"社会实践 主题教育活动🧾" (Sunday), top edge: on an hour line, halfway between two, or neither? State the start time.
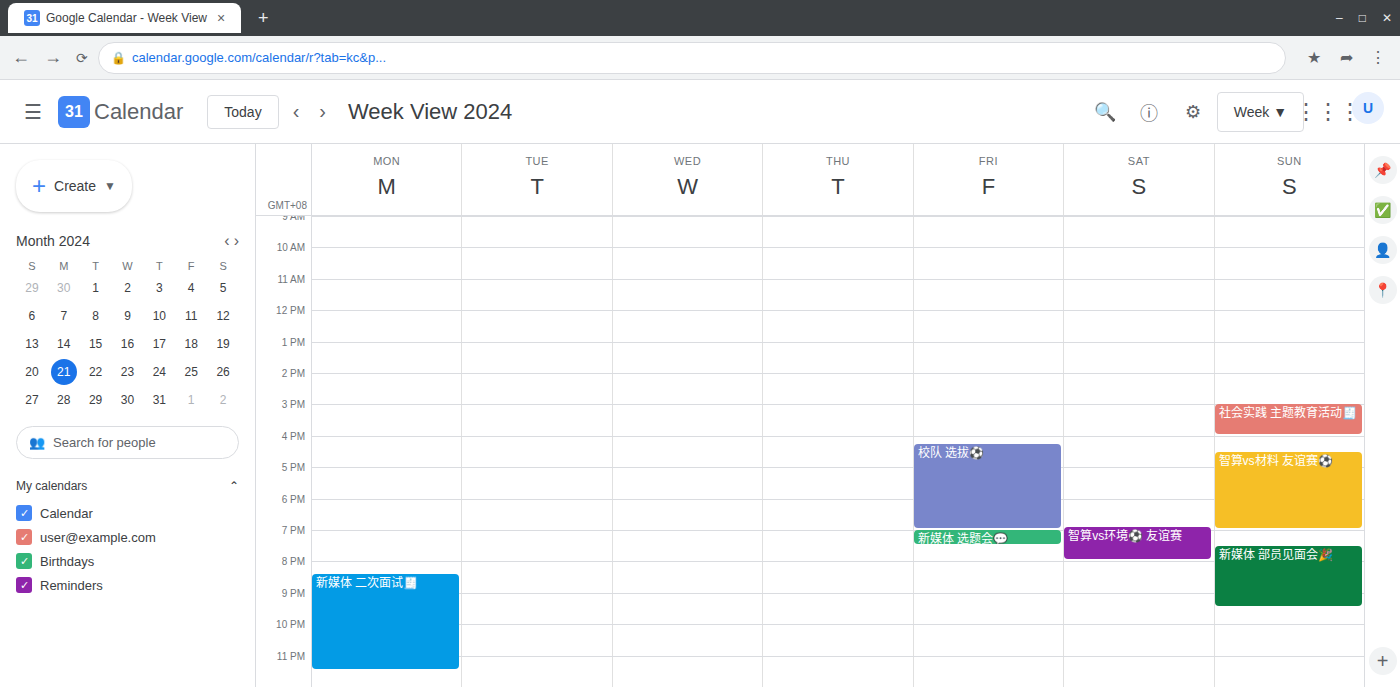
3:00 PM -- exactly on the 3 PM line.